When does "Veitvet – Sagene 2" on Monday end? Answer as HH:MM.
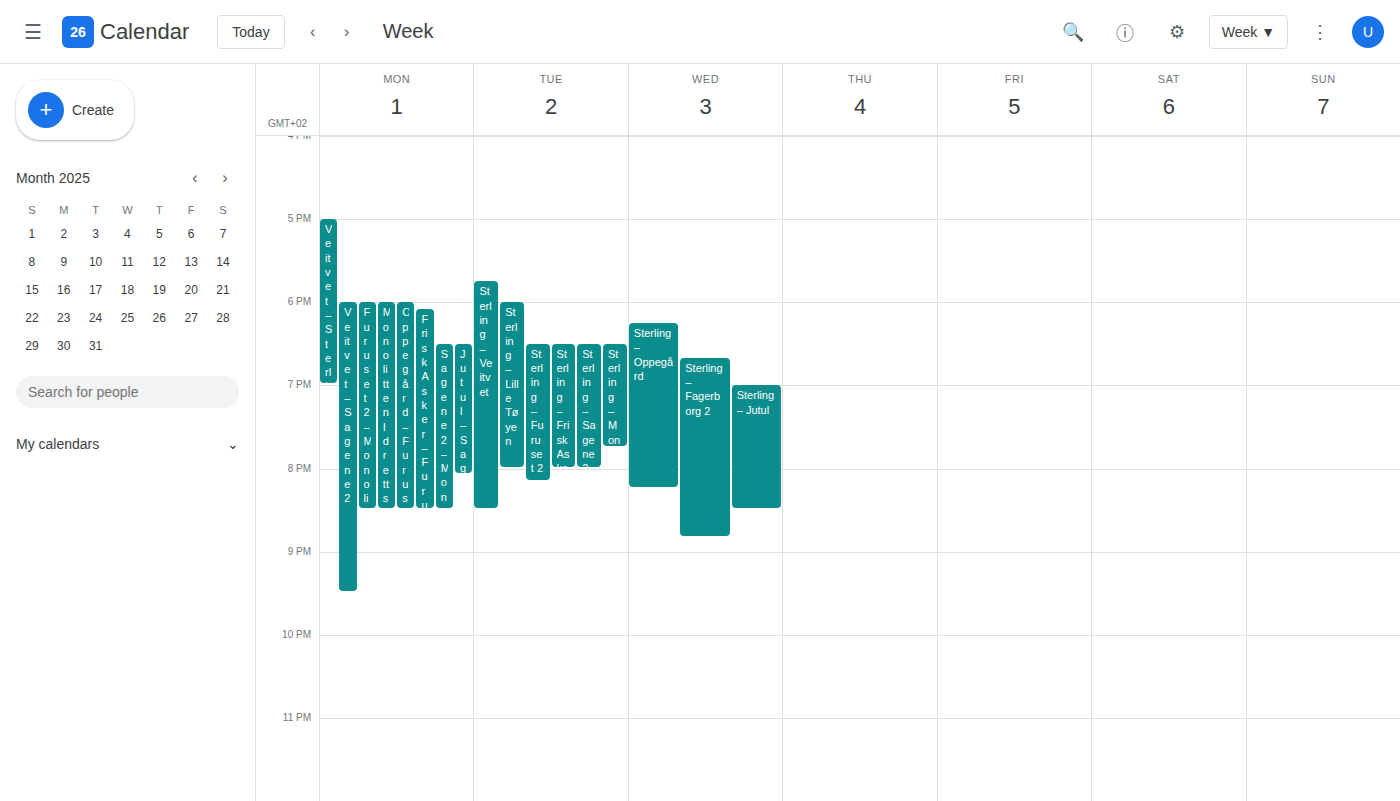
21:30